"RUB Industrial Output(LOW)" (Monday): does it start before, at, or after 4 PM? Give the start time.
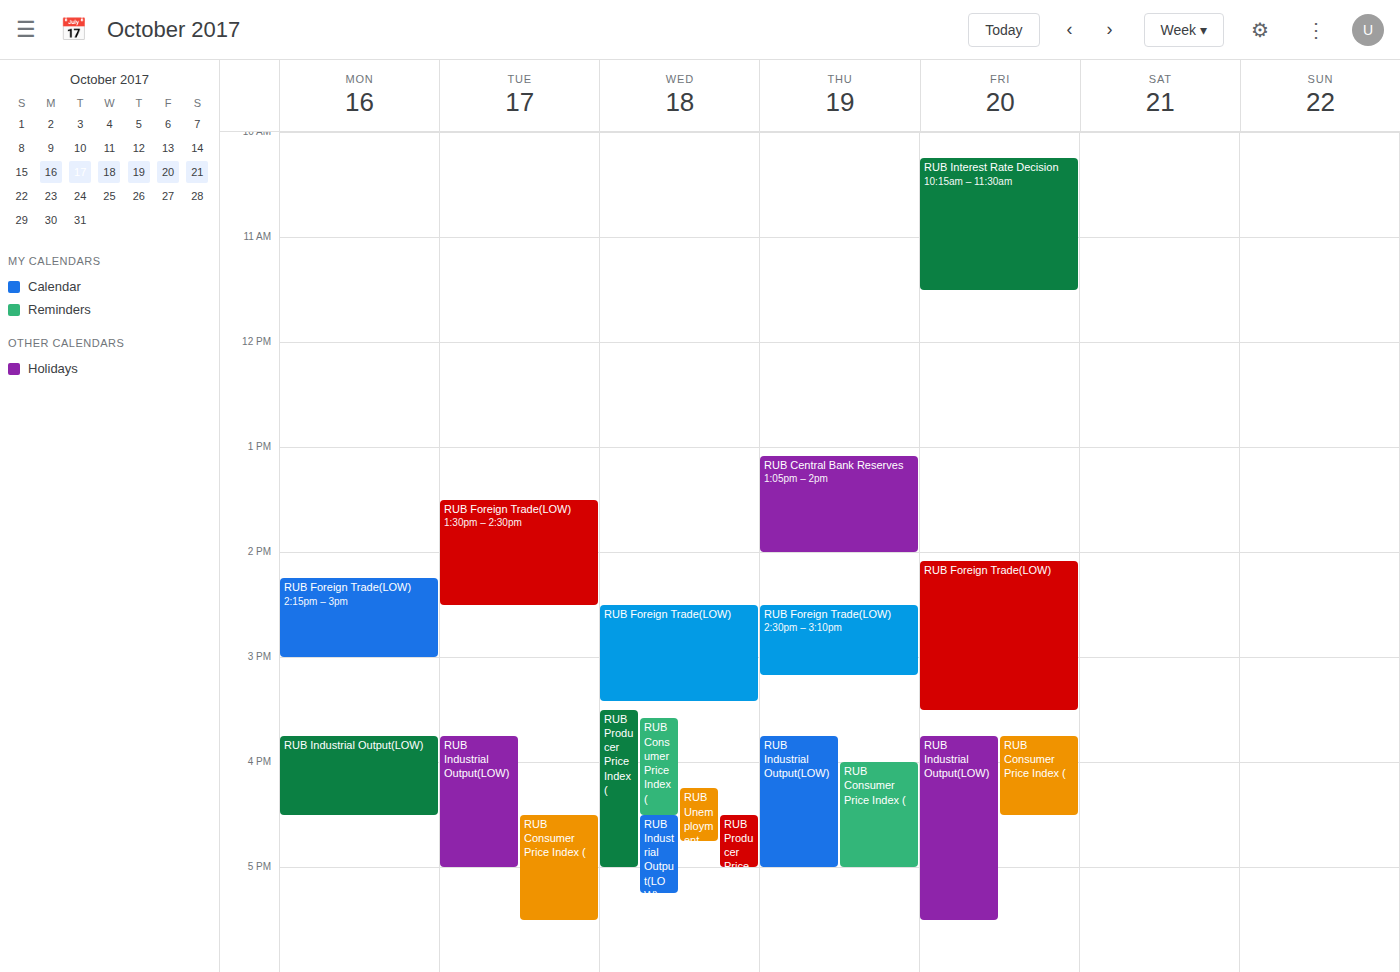
3:45 PM -- before 4 PM, 15 minutes above the 4 PM line.